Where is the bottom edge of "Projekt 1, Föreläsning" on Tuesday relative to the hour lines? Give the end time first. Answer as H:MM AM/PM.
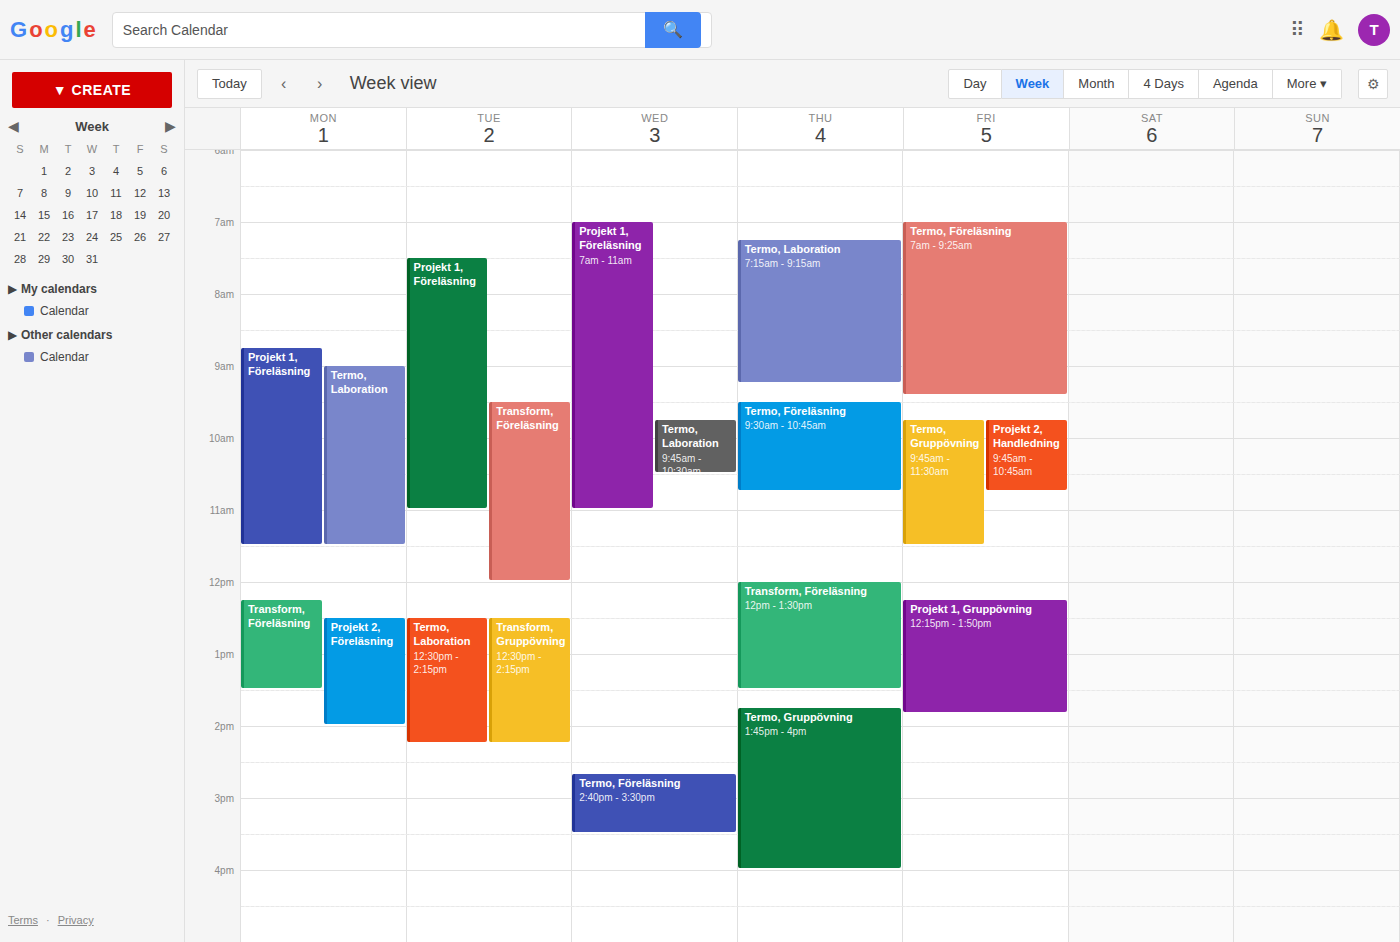
11:00 AM -- exactly on the 11 AM line.